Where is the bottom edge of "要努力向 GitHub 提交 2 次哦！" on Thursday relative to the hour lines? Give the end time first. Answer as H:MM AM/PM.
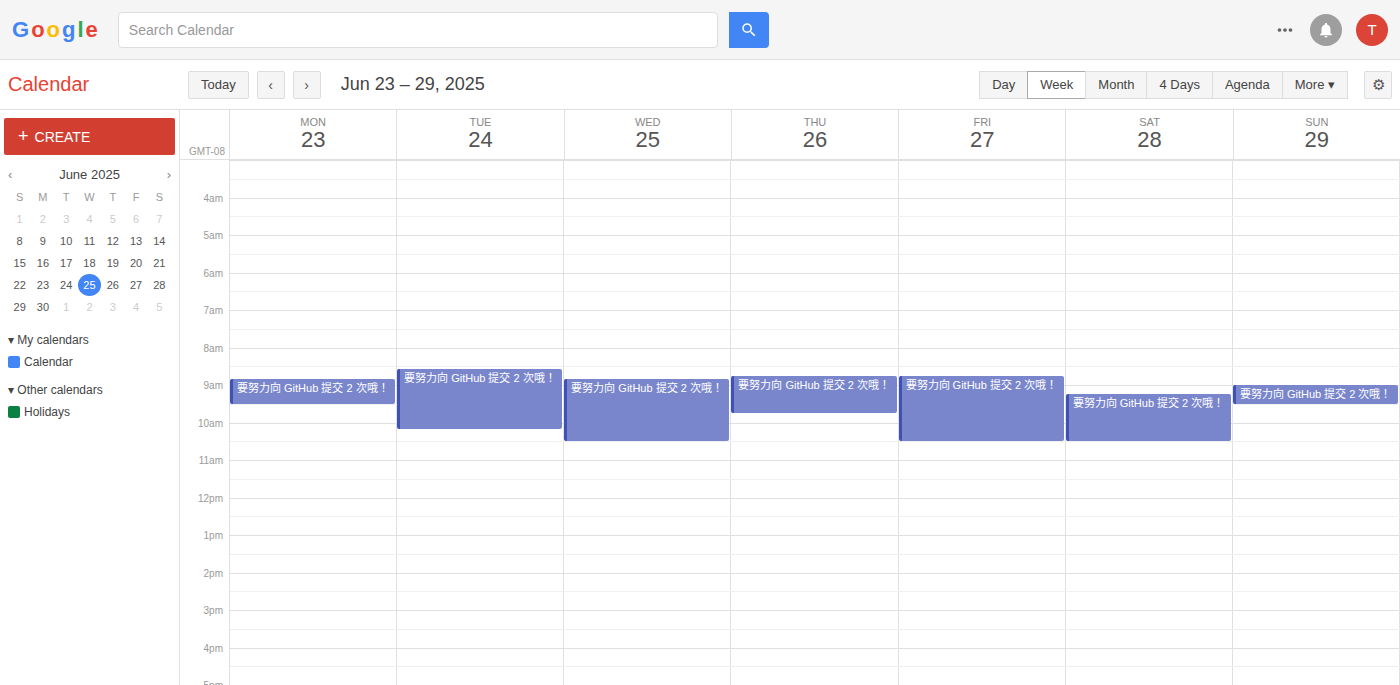
9:45 AM -- neither: three quarters of the way from the 9 AM line to the 10 AM line.